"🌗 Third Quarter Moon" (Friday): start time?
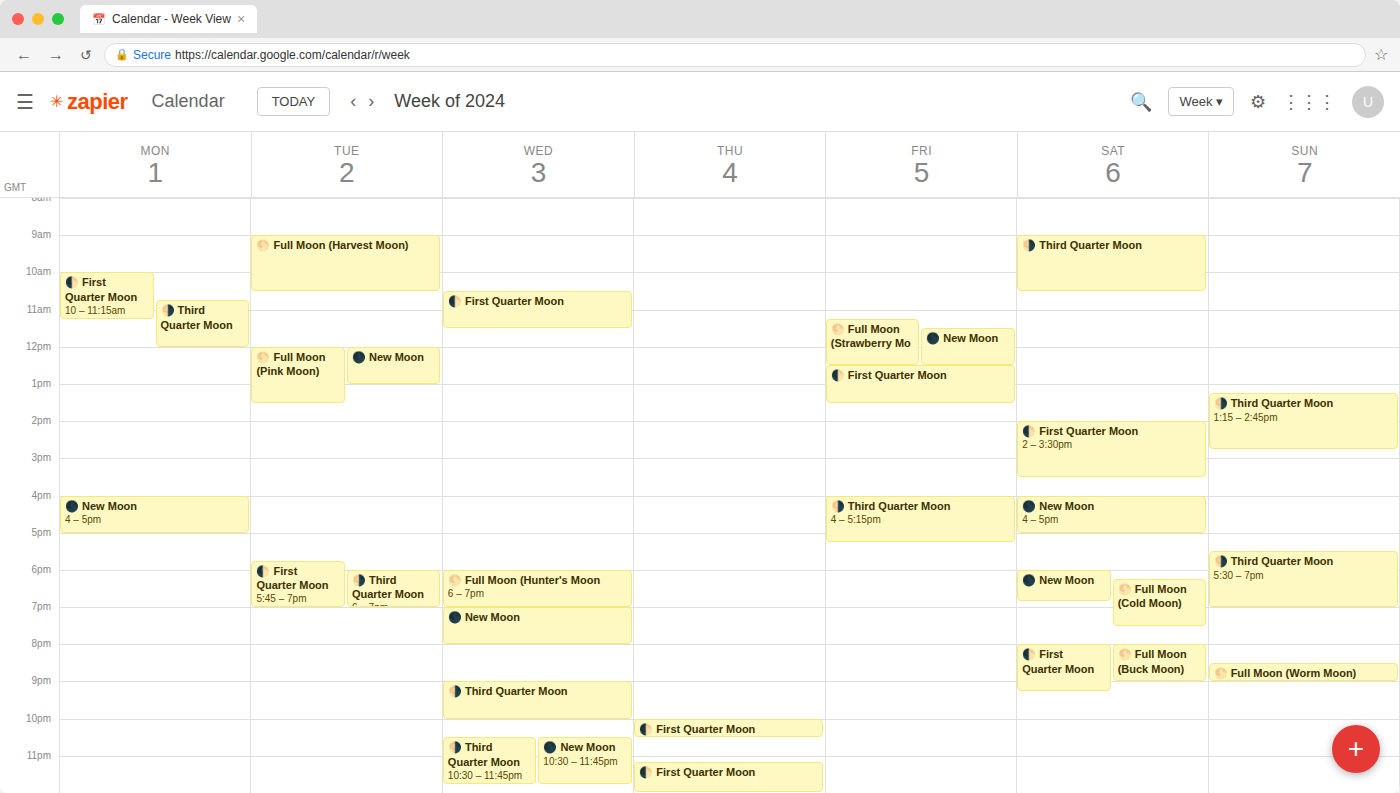
4:00 PM